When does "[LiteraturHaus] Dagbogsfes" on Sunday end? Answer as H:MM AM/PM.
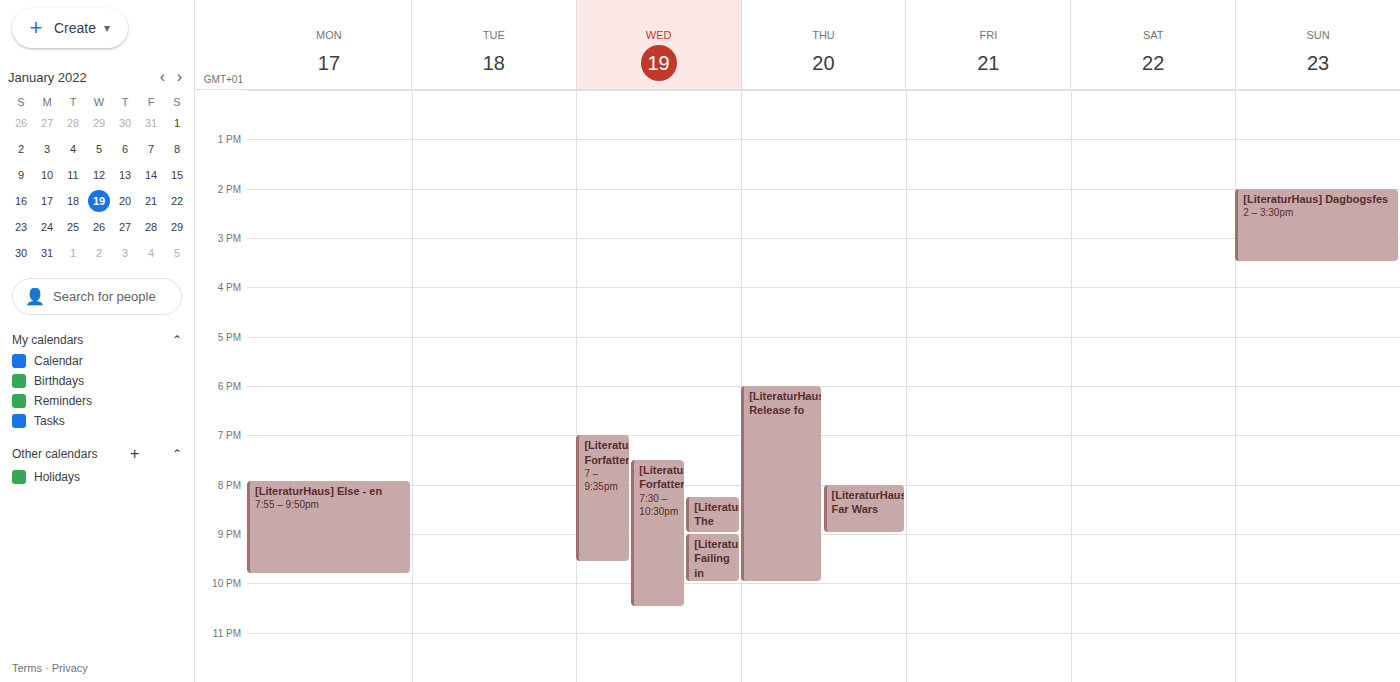
3:30 PM